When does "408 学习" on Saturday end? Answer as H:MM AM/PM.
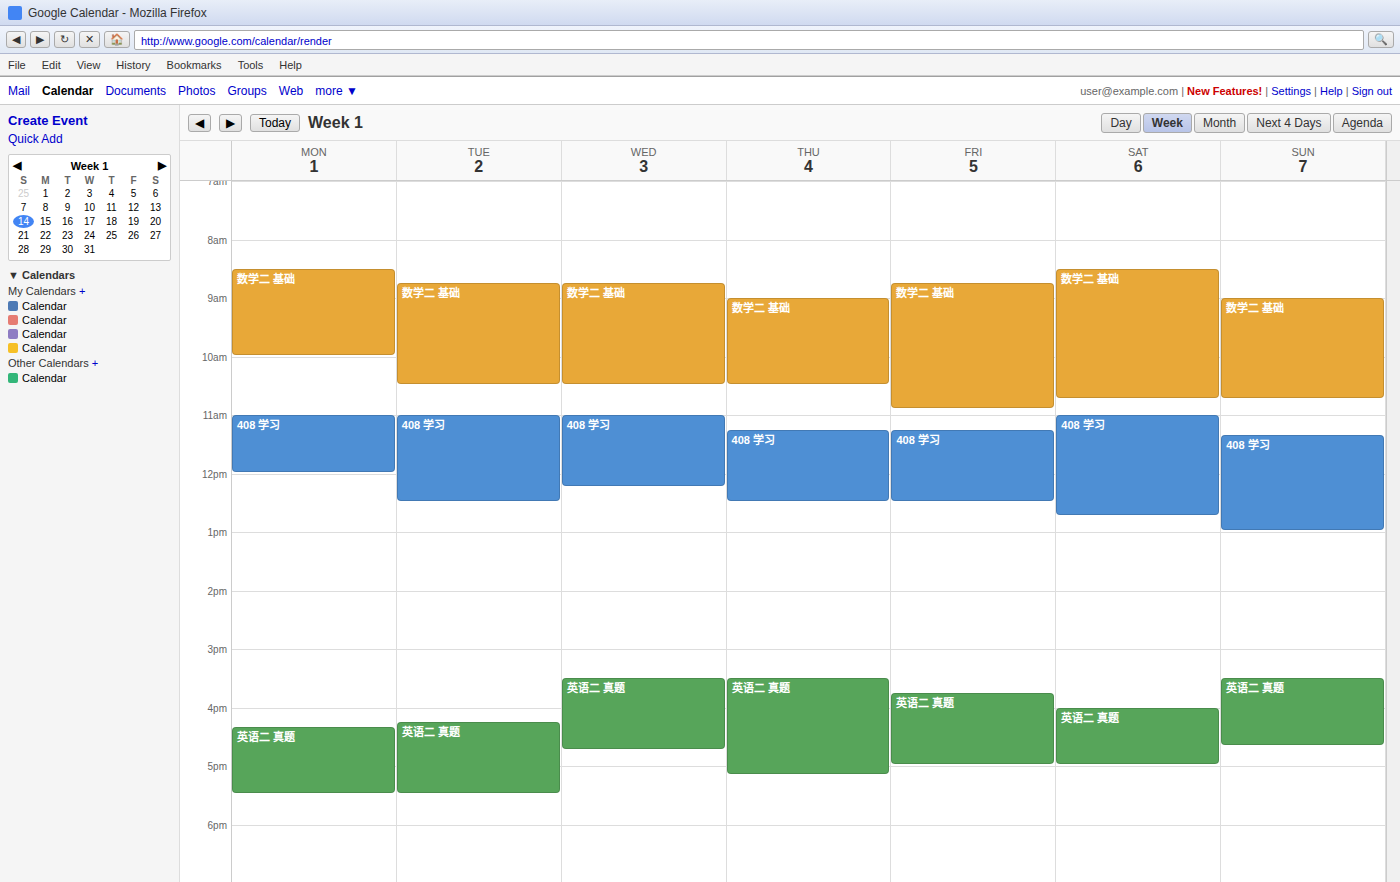
12:45 PM